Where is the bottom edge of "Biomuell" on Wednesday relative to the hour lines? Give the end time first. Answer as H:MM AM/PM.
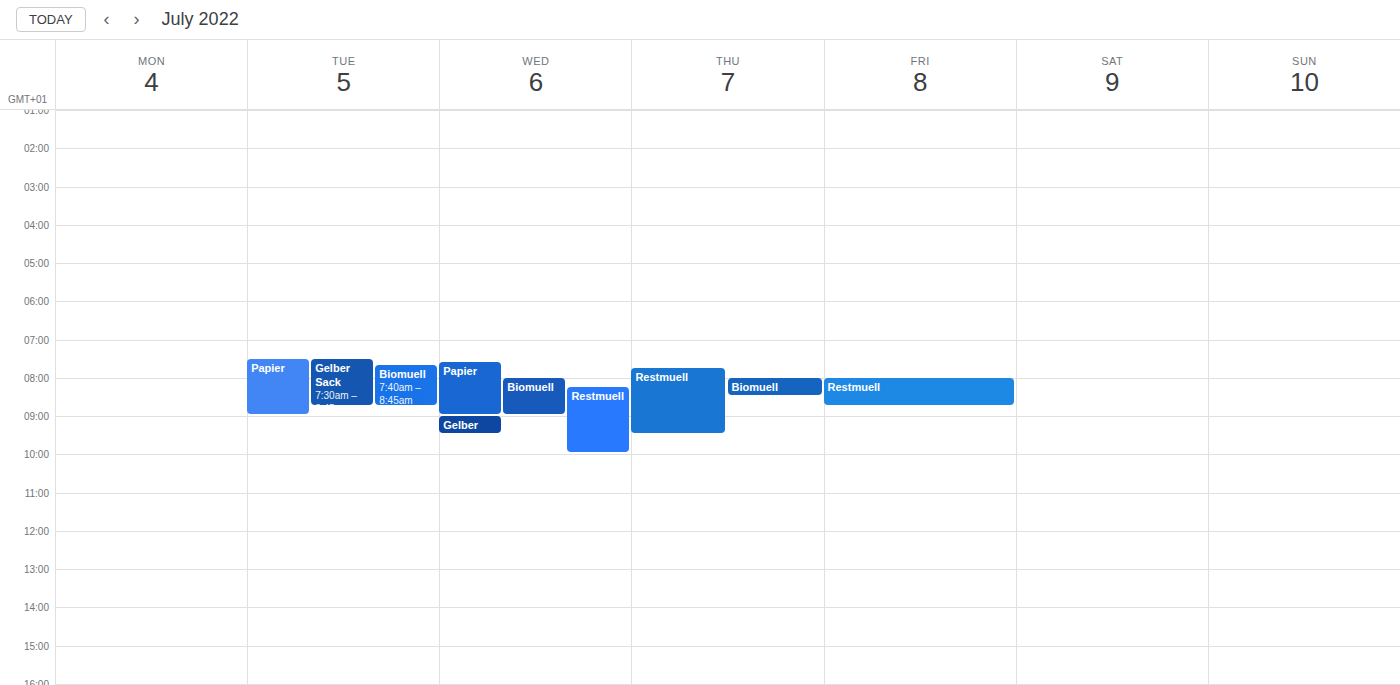
9:00 AM -- exactly on the 9 AM line.